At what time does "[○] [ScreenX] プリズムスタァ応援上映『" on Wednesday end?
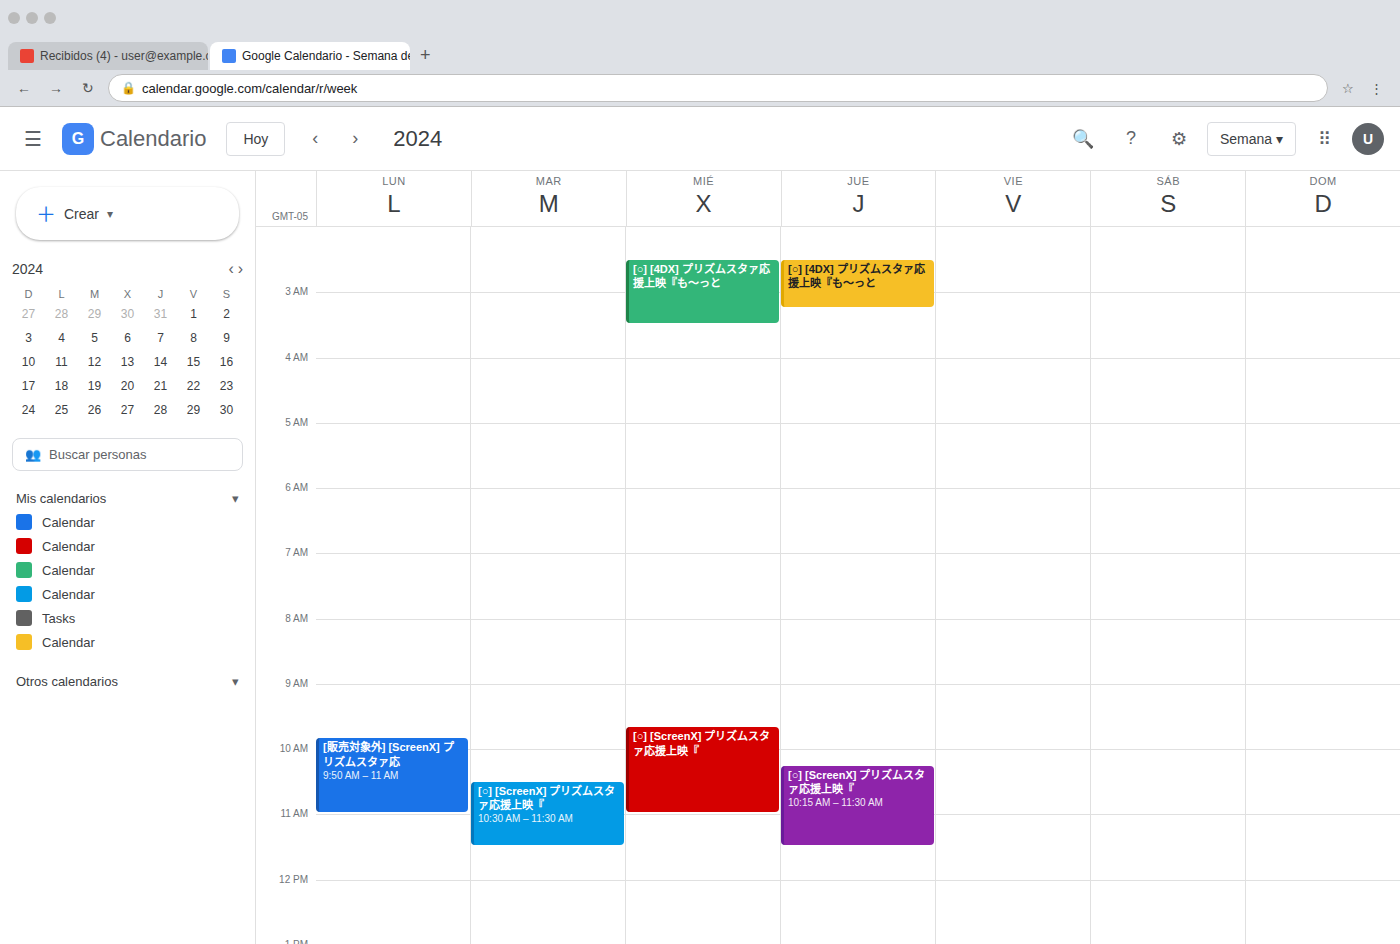
11:00 AM